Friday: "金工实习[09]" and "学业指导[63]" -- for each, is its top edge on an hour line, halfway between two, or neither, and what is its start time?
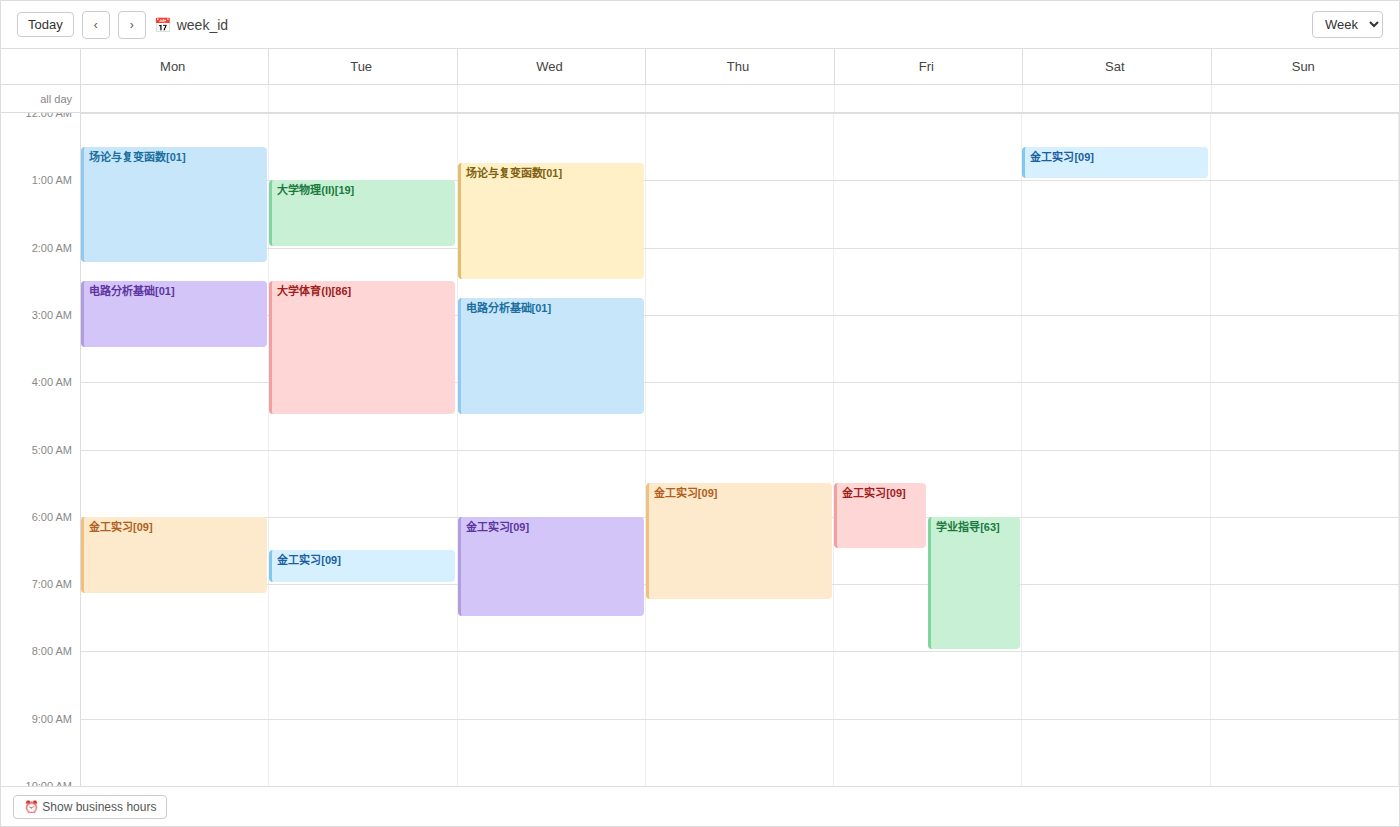
"金工实习[09]": 5:30 AM, halfway between the 5 AM and 6 AM lines. "学业指导[63]": 6:00 AM, exactly on the 6 AM line.